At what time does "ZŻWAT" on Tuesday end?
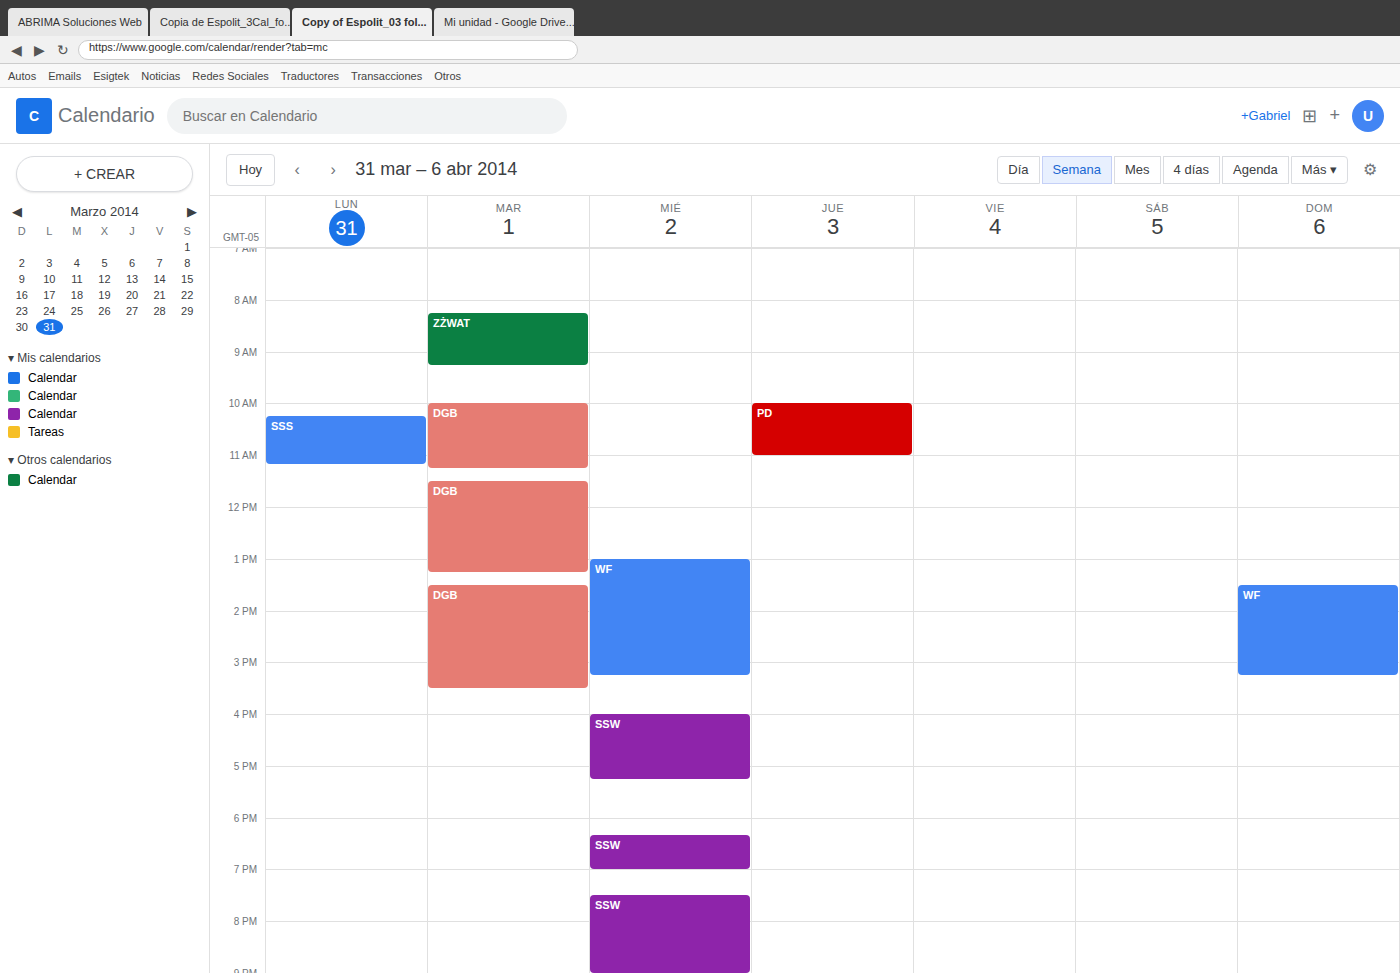
9:15 AM